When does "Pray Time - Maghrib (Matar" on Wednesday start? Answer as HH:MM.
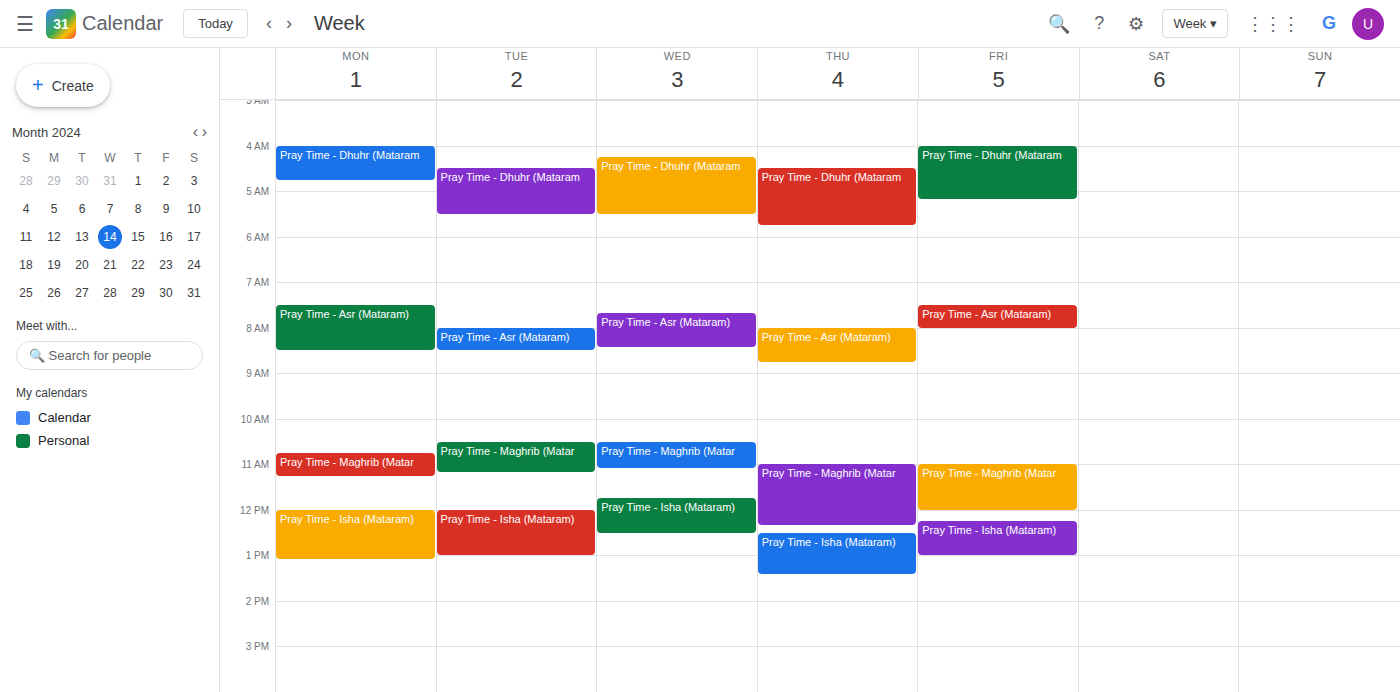
10:30